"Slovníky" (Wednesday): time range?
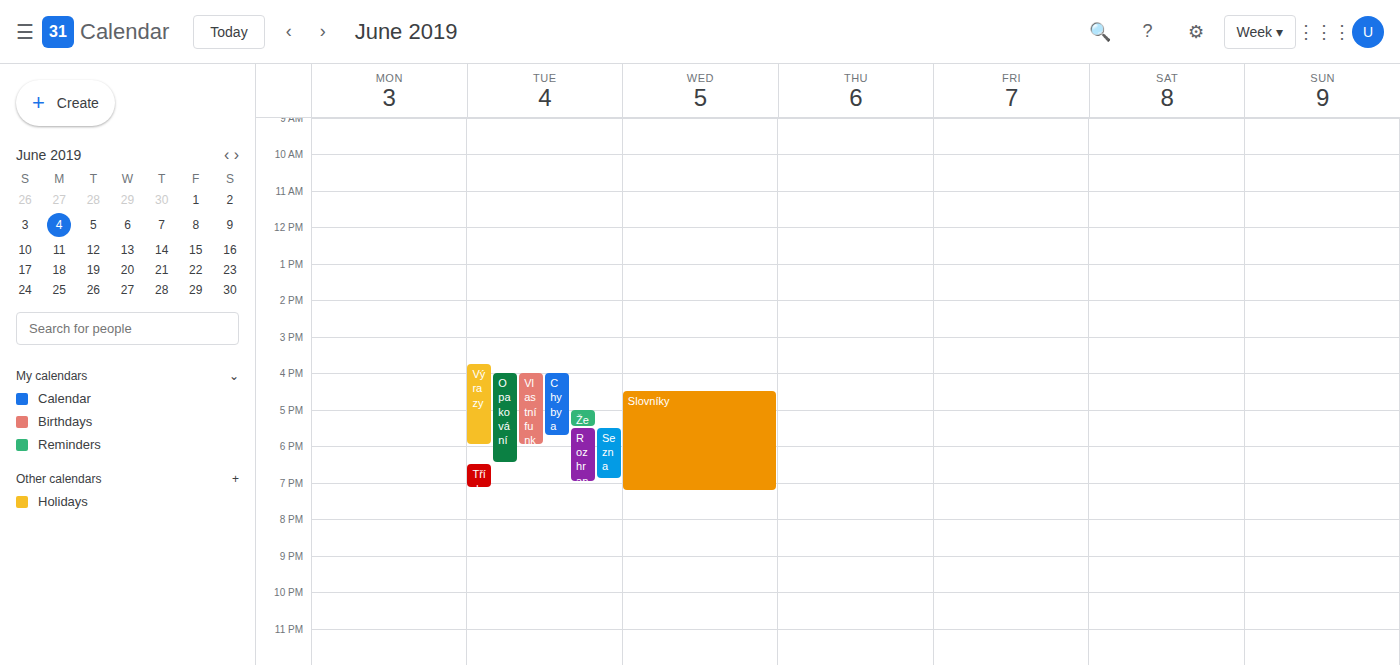
4:30 PM to 7:15 PM